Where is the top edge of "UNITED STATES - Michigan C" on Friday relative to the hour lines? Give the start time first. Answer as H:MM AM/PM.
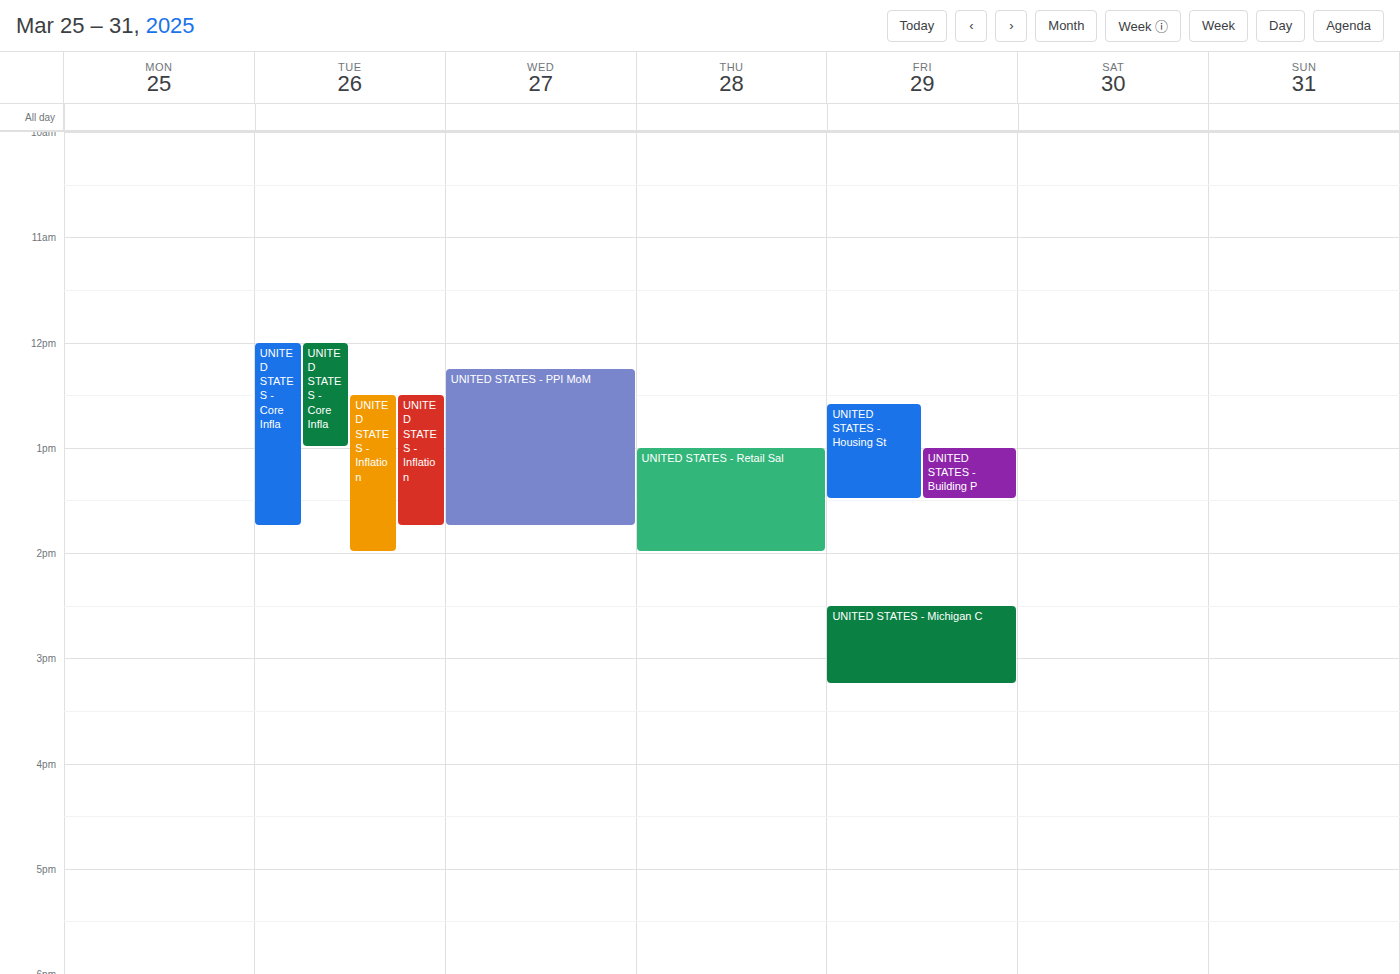
2:30 PM -- halfway between the 2 PM and 3 PM lines.